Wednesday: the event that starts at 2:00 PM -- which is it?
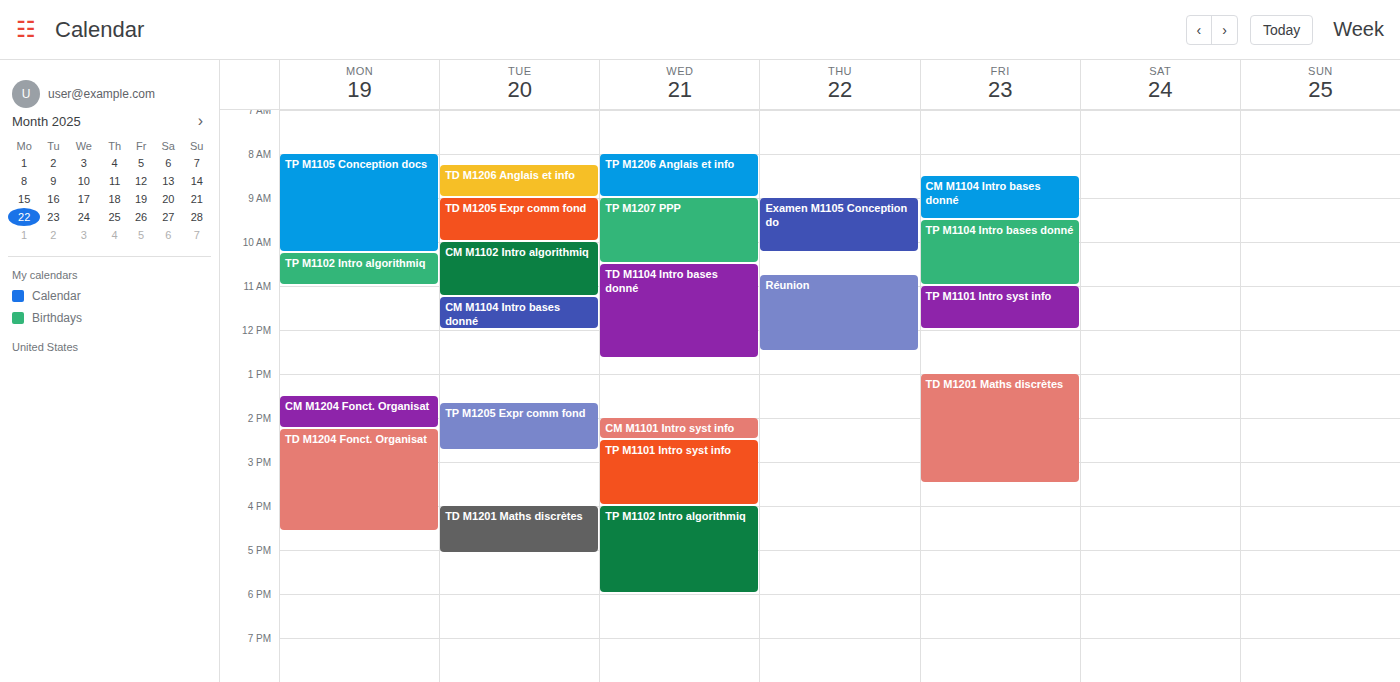
"CM M1101 Intro syst info"